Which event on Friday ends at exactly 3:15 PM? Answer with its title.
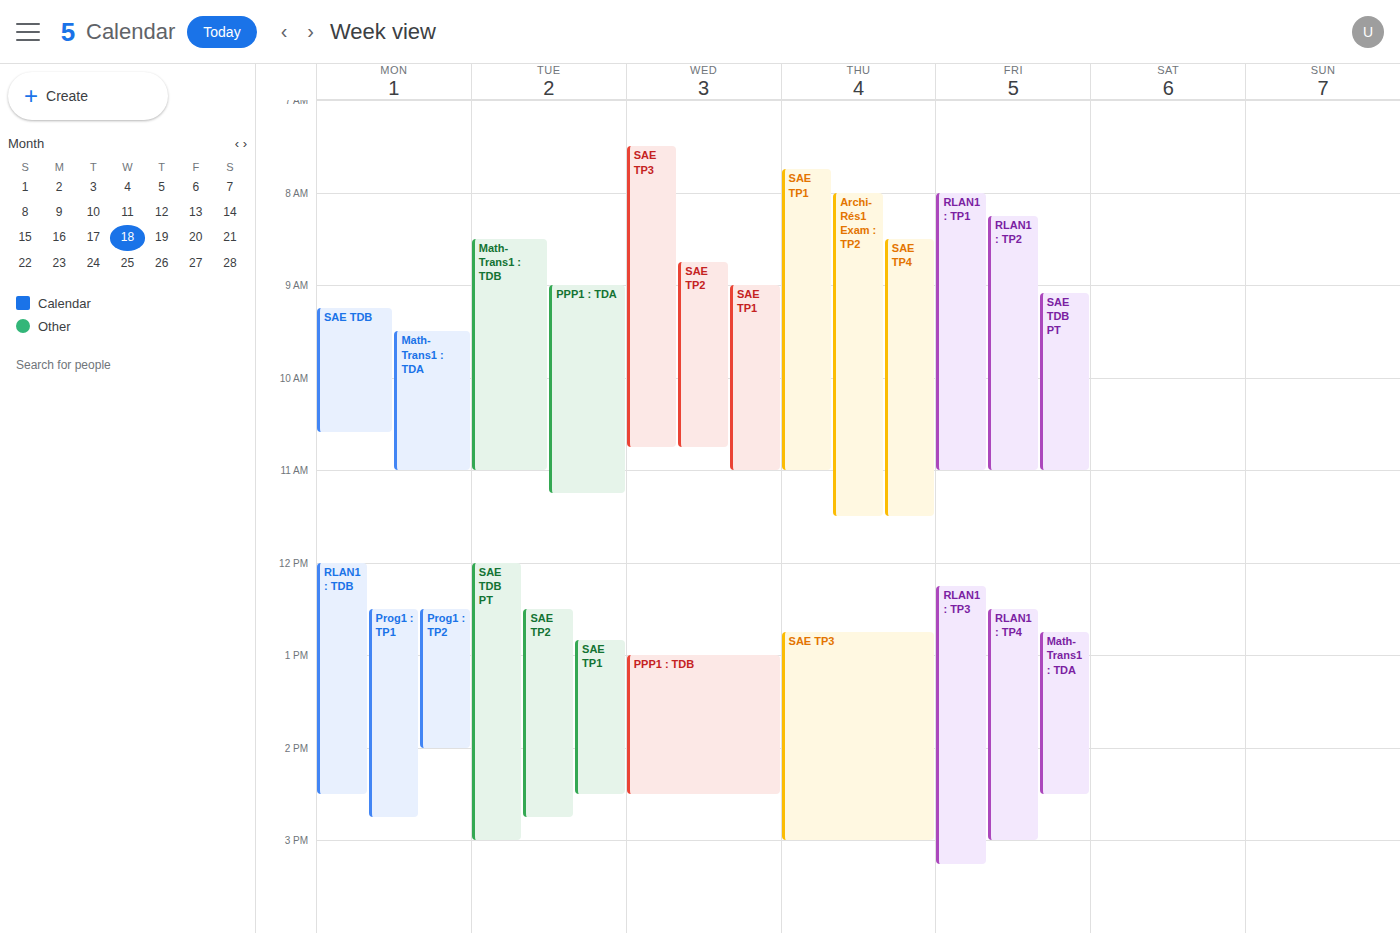
"RLAN1 : TP3"